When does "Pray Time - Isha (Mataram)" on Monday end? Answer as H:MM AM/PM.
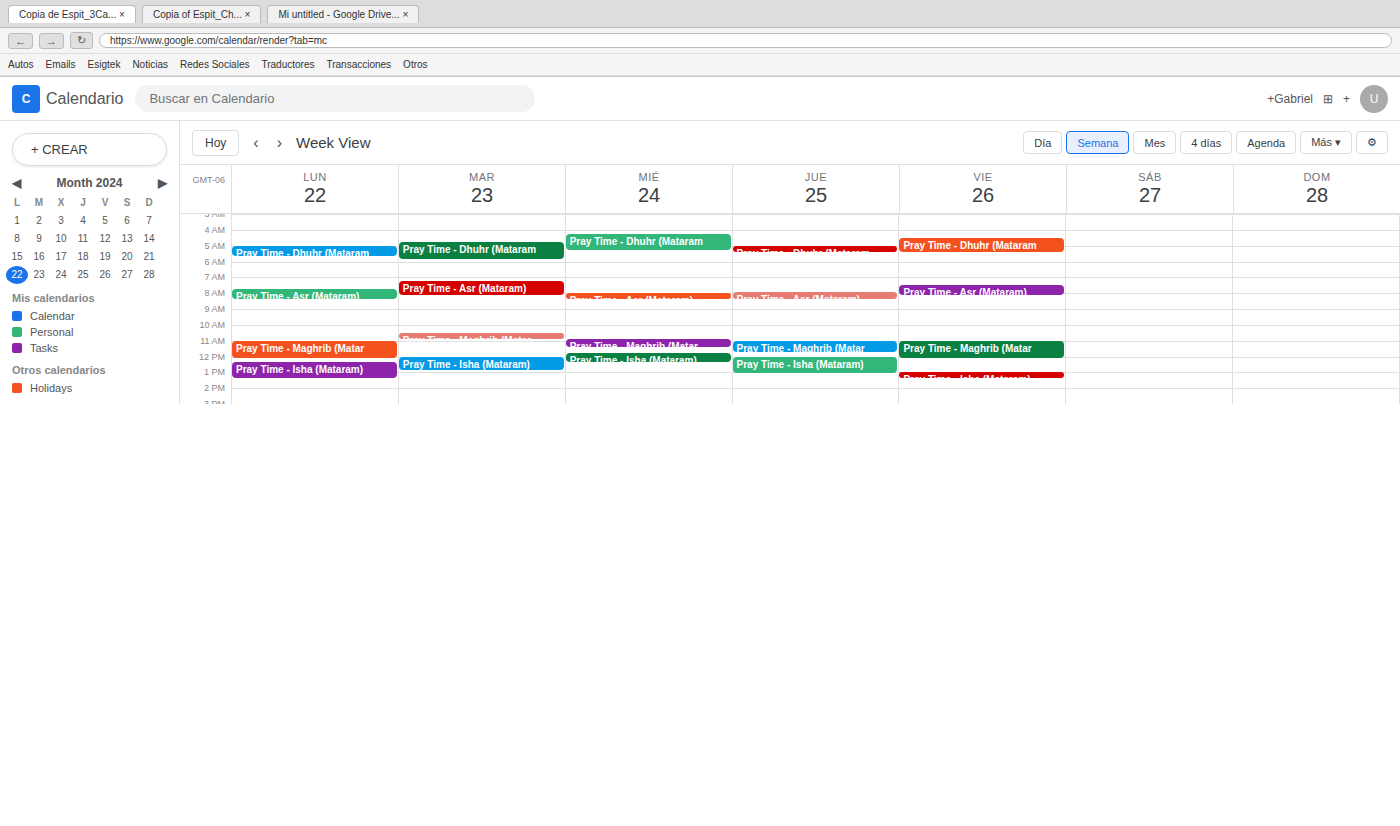
1:30 PM